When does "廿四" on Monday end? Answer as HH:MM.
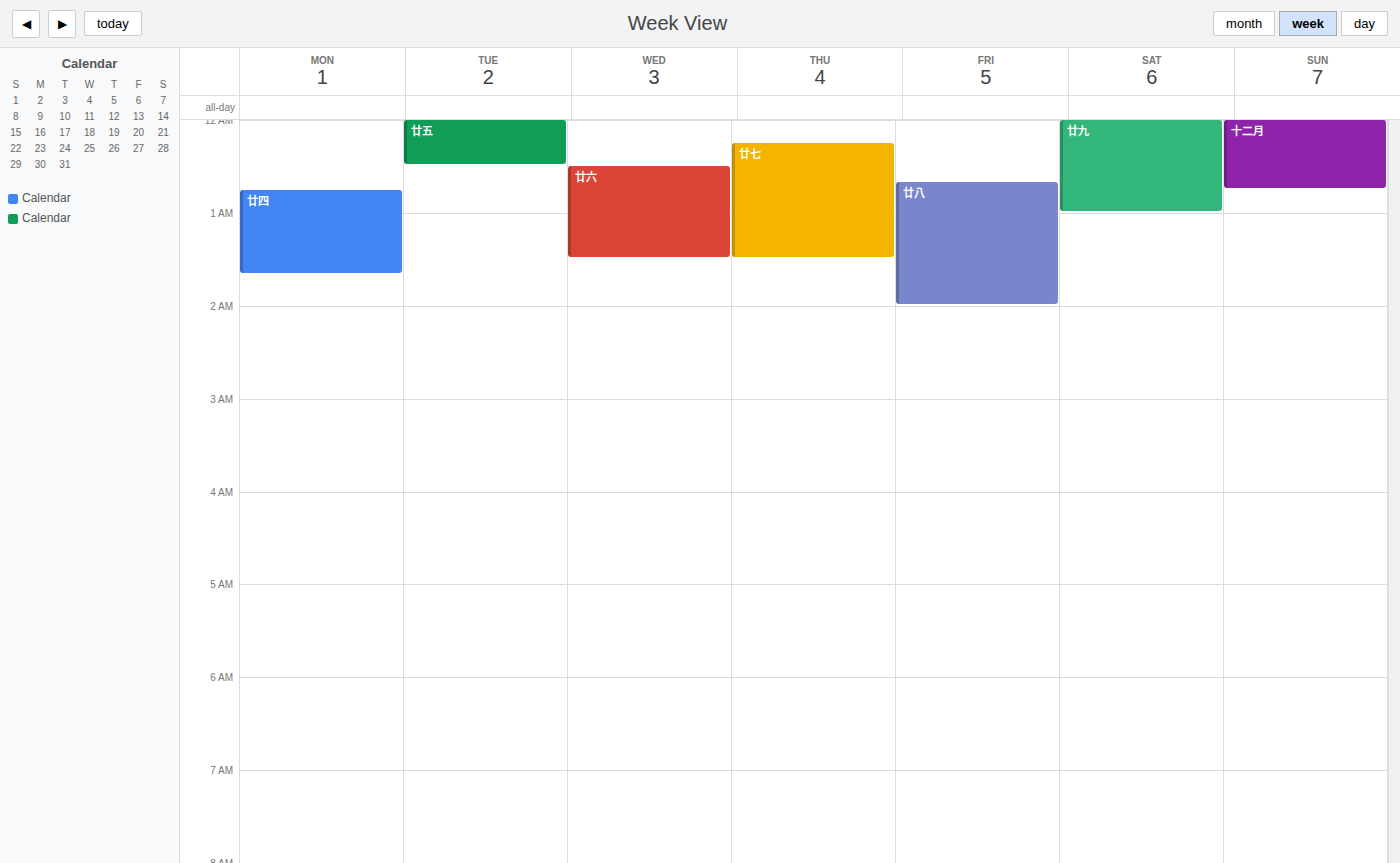
01:40